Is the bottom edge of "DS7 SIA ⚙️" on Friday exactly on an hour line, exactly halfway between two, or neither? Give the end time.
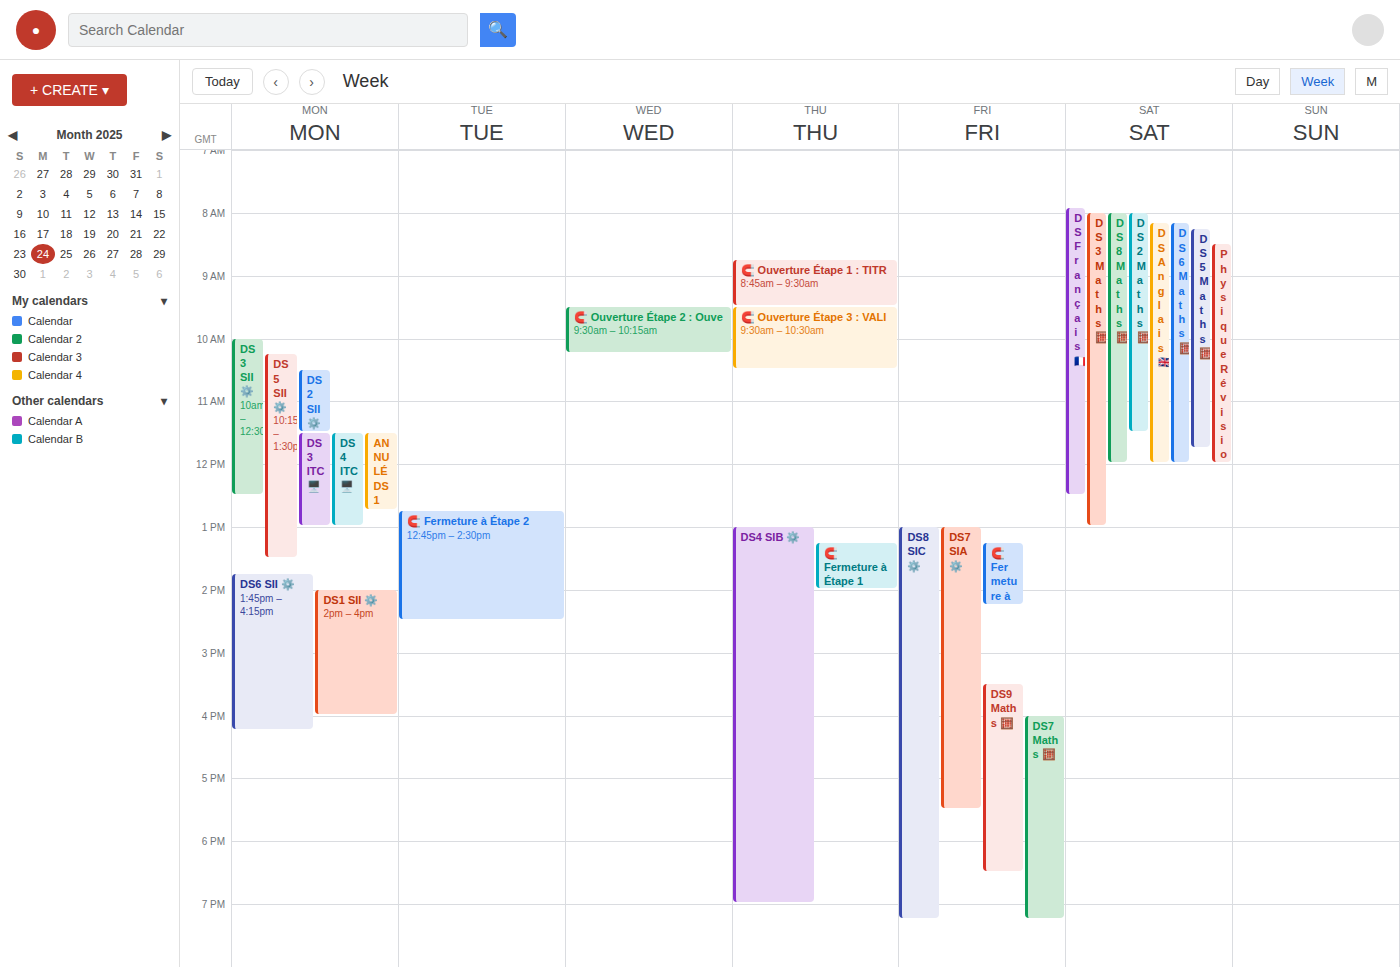
5:30 PM -- halfway between the 5 PM and 6 PM lines.